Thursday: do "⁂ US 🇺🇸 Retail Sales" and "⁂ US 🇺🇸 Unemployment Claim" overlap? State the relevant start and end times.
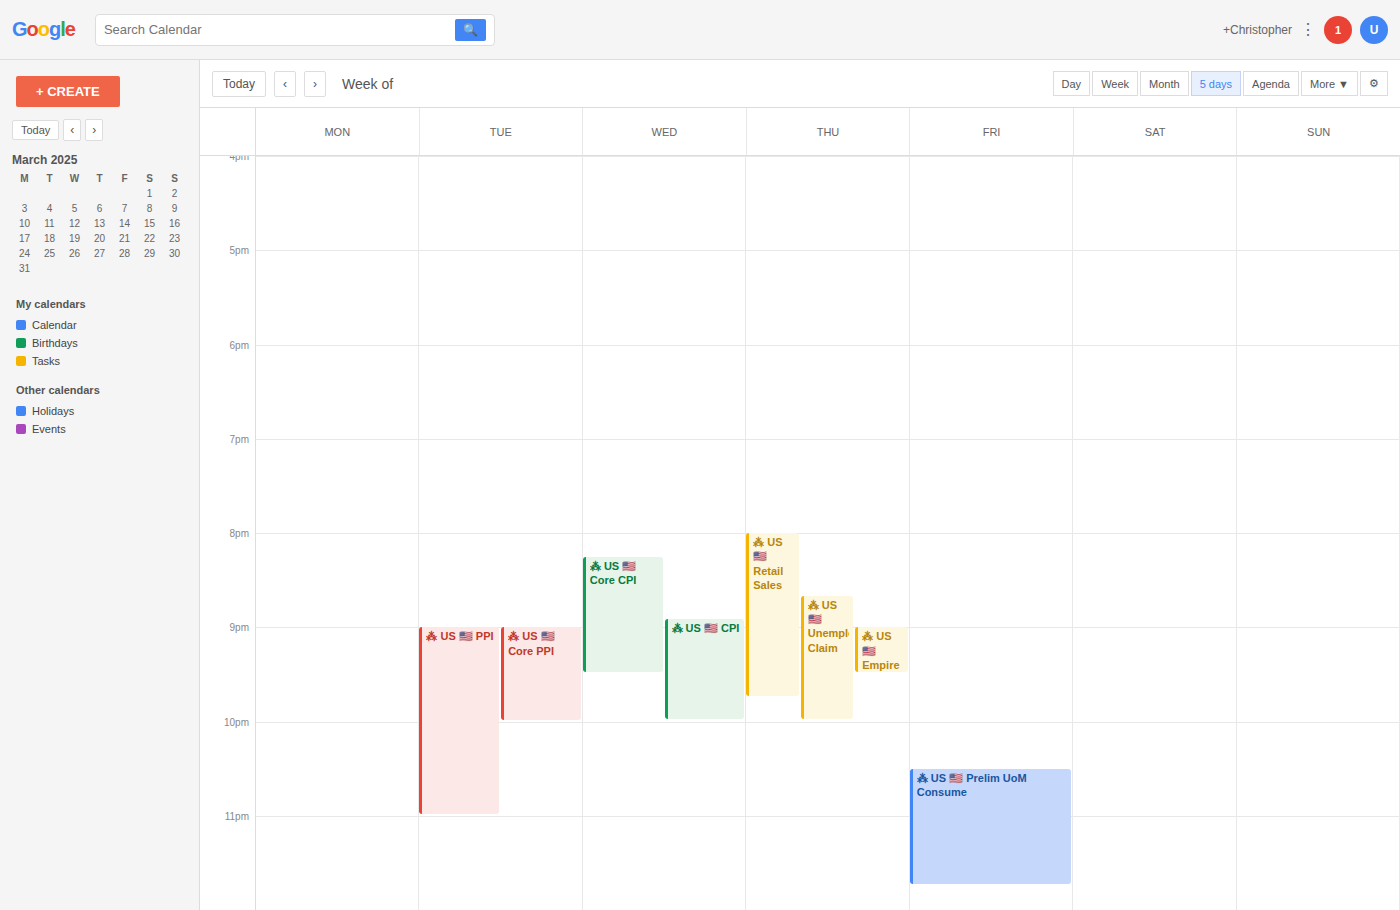
"⁂ US 🇺🇸 Unemployment Claim" starts at 8:40 PM, before "⁂ US 🇺🇸 Retail Sales" ends at 9:45 PM -- they overlap.